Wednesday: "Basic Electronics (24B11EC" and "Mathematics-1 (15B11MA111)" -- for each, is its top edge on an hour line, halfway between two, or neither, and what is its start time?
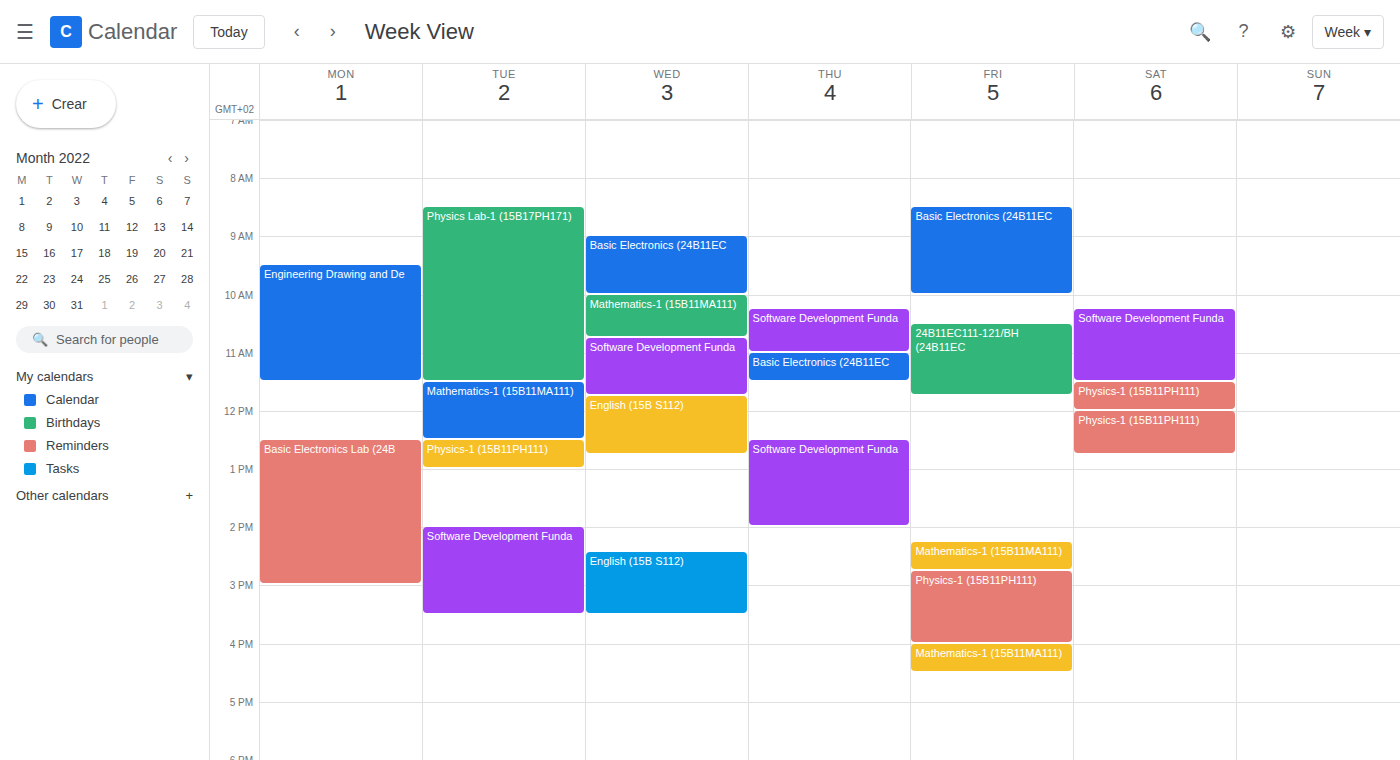
"Basic Electronics (24B11EC": 09:00, exactly on the 09:00 line. "Mathematics-1 (15B11MA111)": 10:00, exactly on the 10:00 line.